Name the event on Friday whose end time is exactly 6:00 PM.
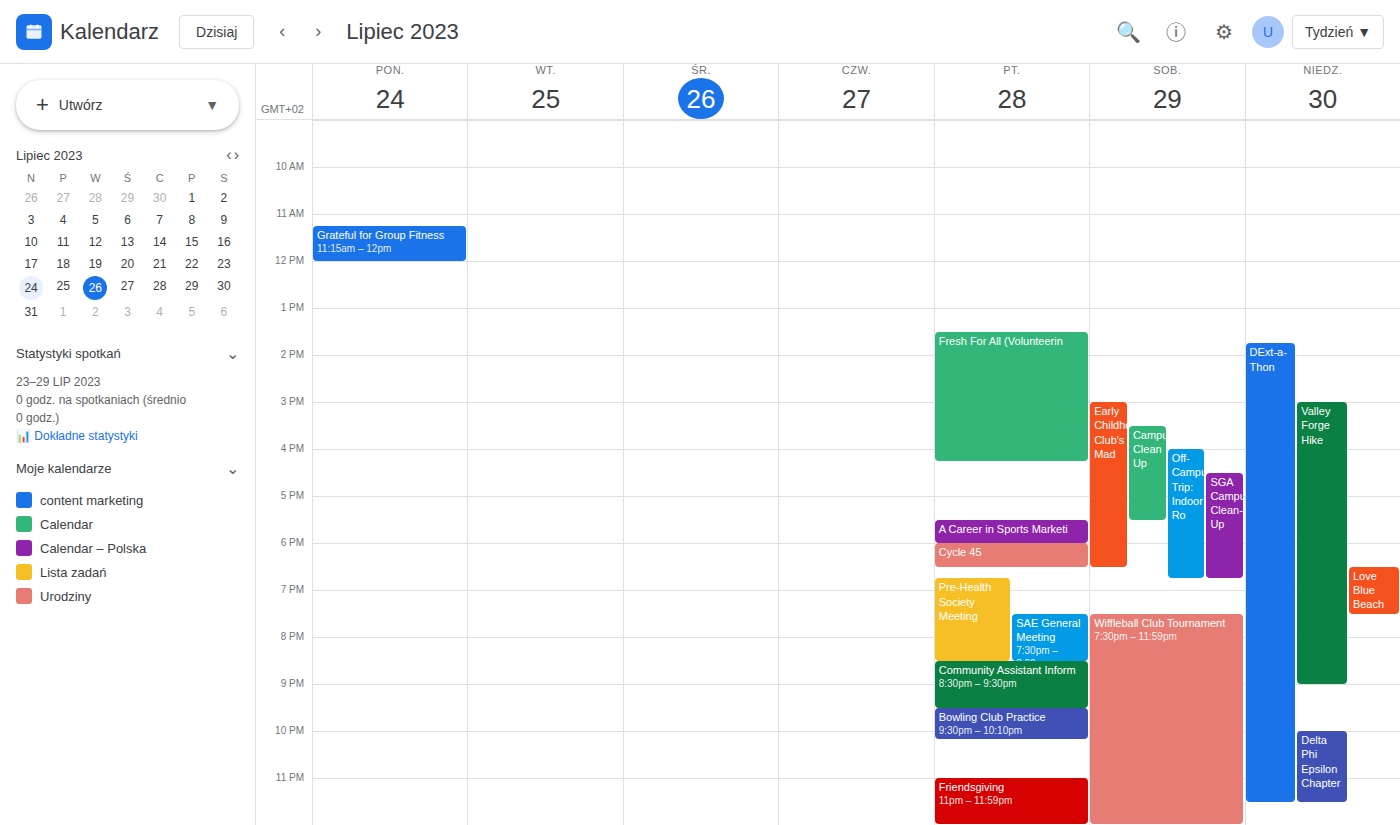
"A Career in Sports Marketi"